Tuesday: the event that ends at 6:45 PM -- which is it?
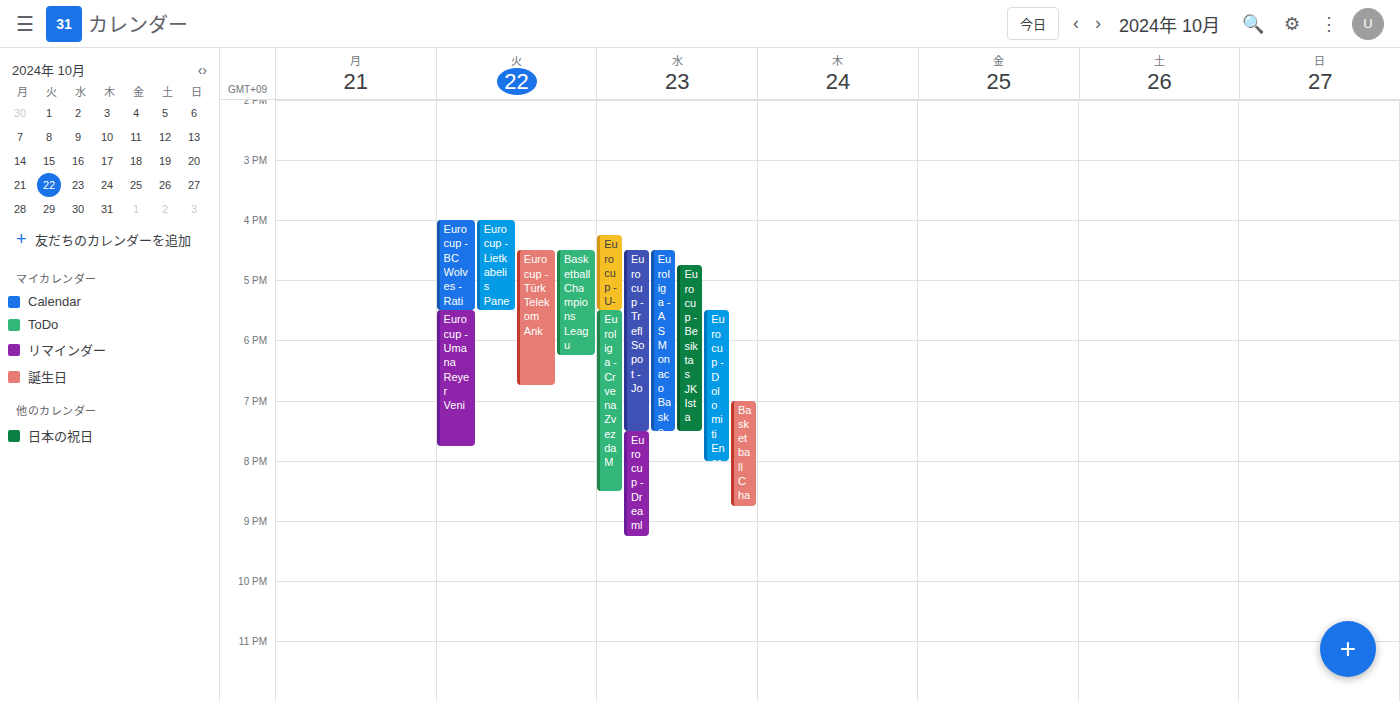
"Eurocup - Türk Telekom Ank"